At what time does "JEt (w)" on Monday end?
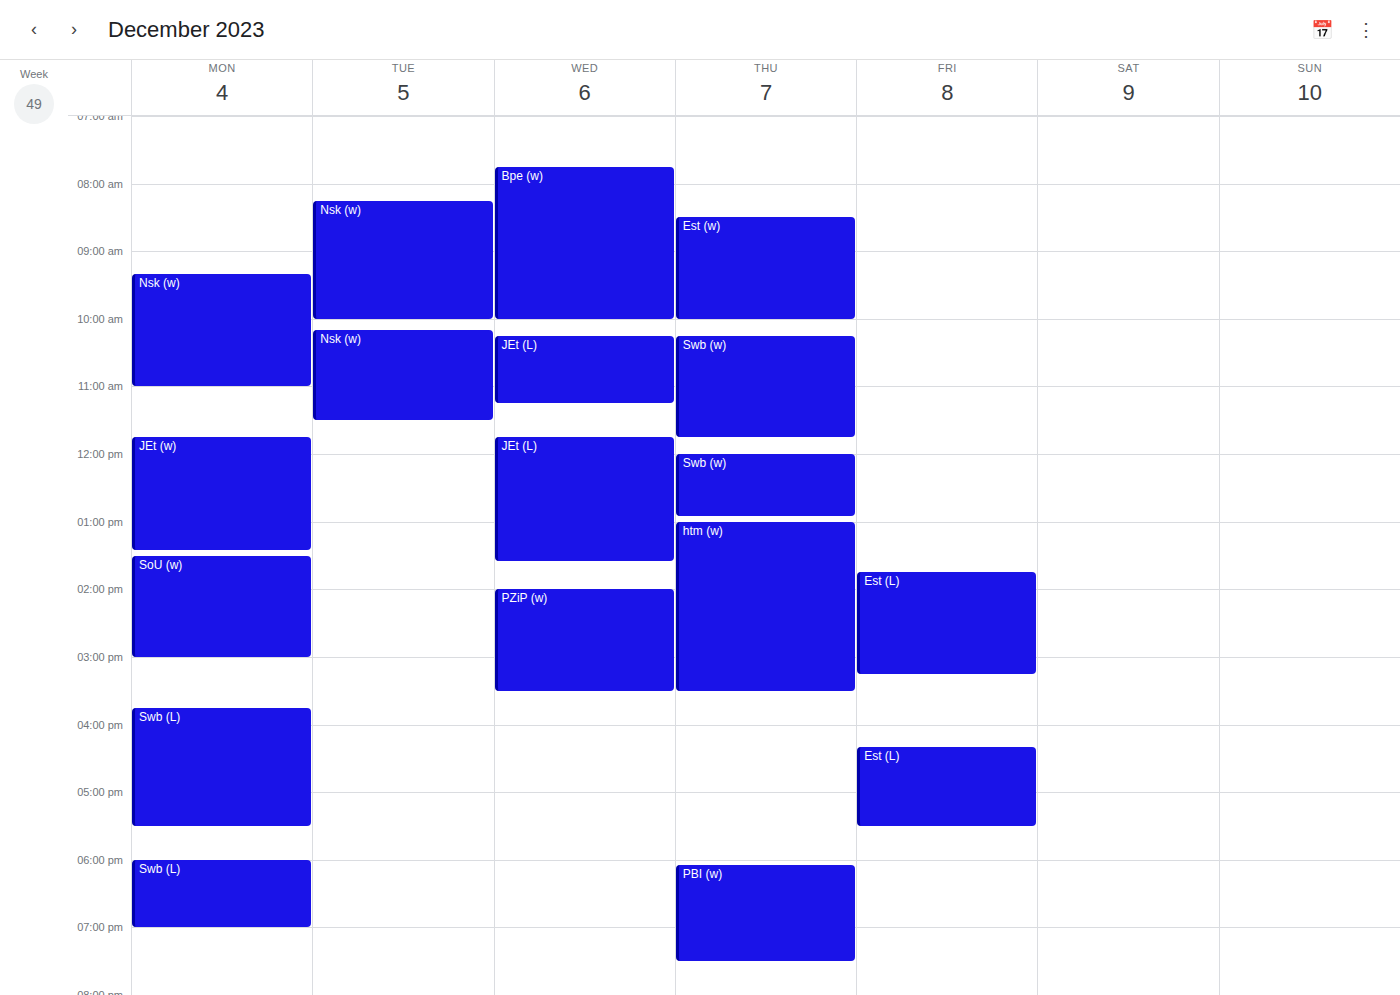
1:25 PM